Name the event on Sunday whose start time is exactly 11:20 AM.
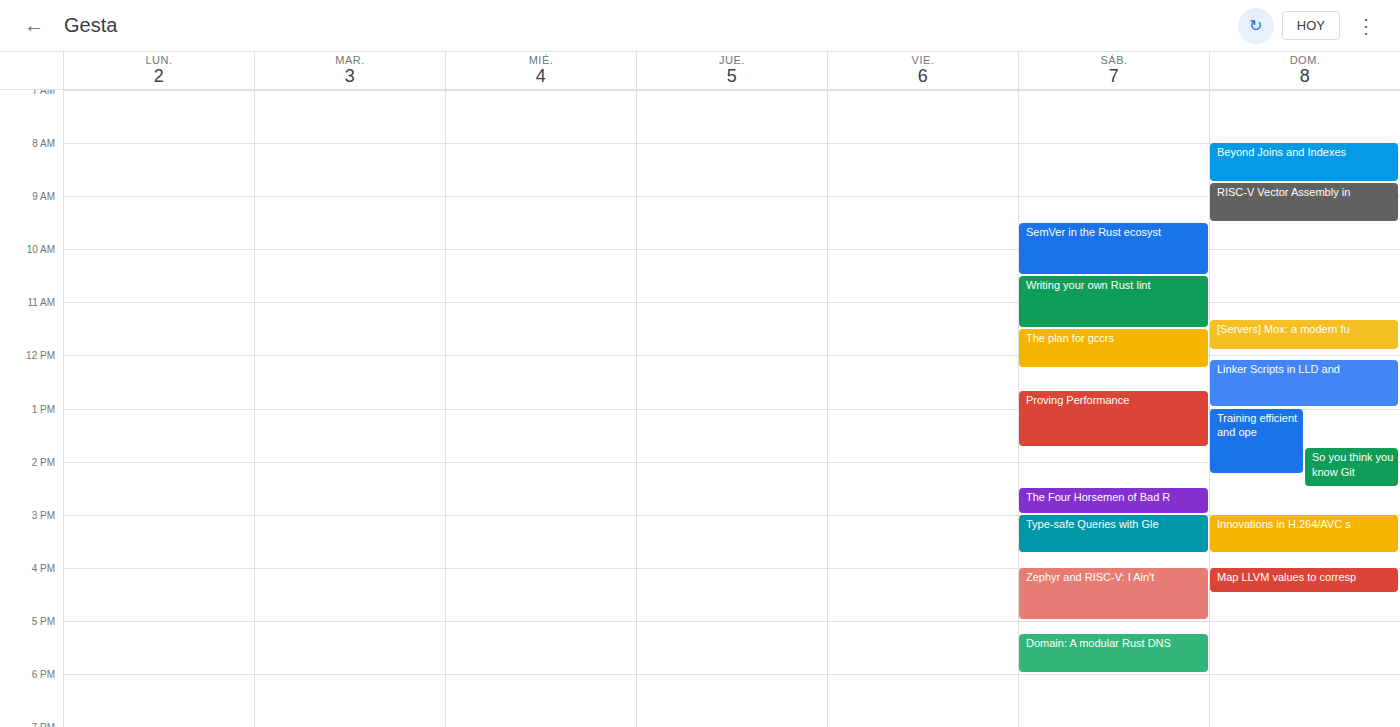
"[Servers] Mox: a modern fu"